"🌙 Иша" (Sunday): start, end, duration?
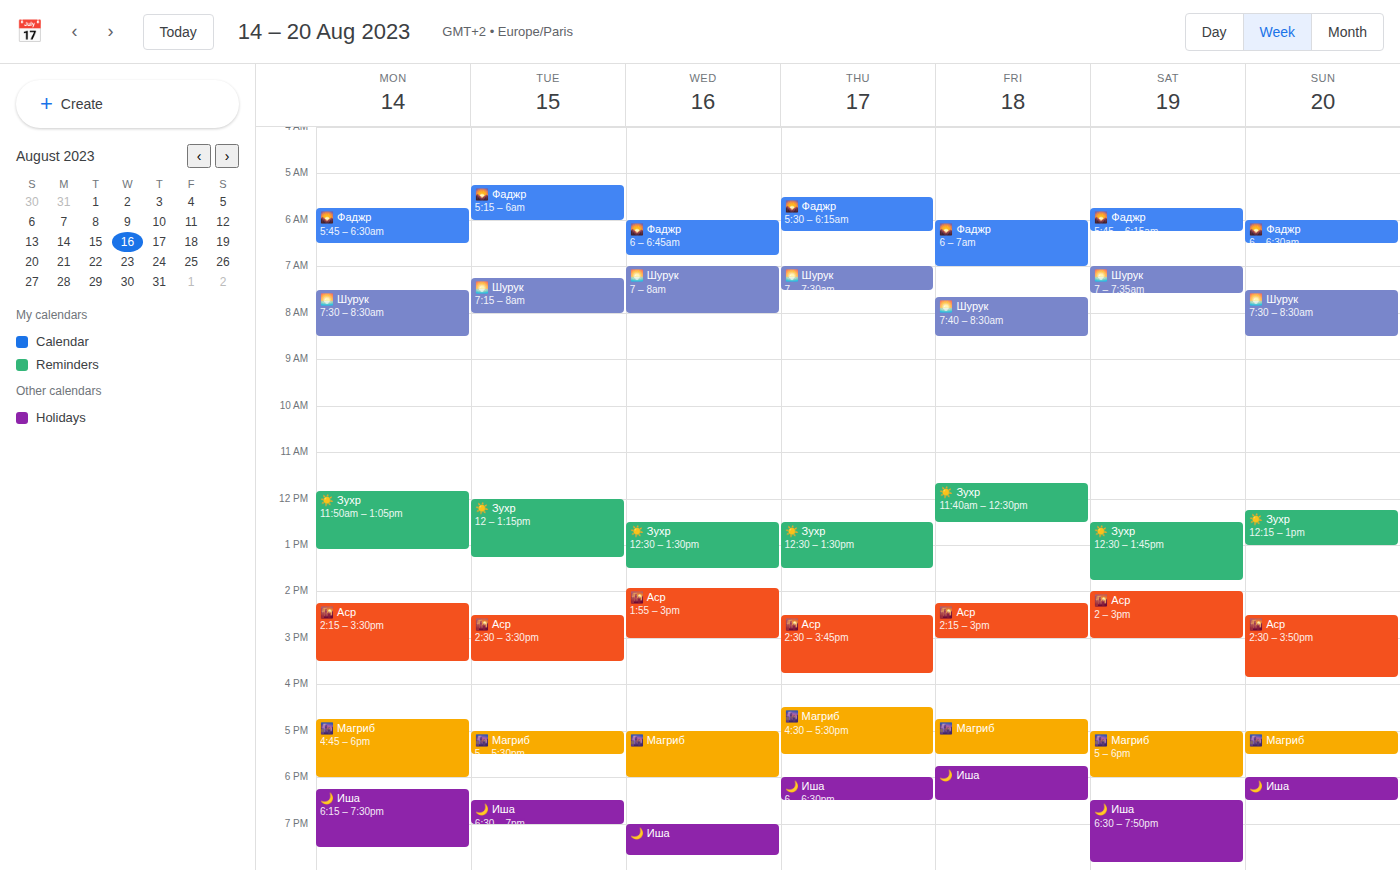
6:00 PM to 6:30 PM, 30 minutes